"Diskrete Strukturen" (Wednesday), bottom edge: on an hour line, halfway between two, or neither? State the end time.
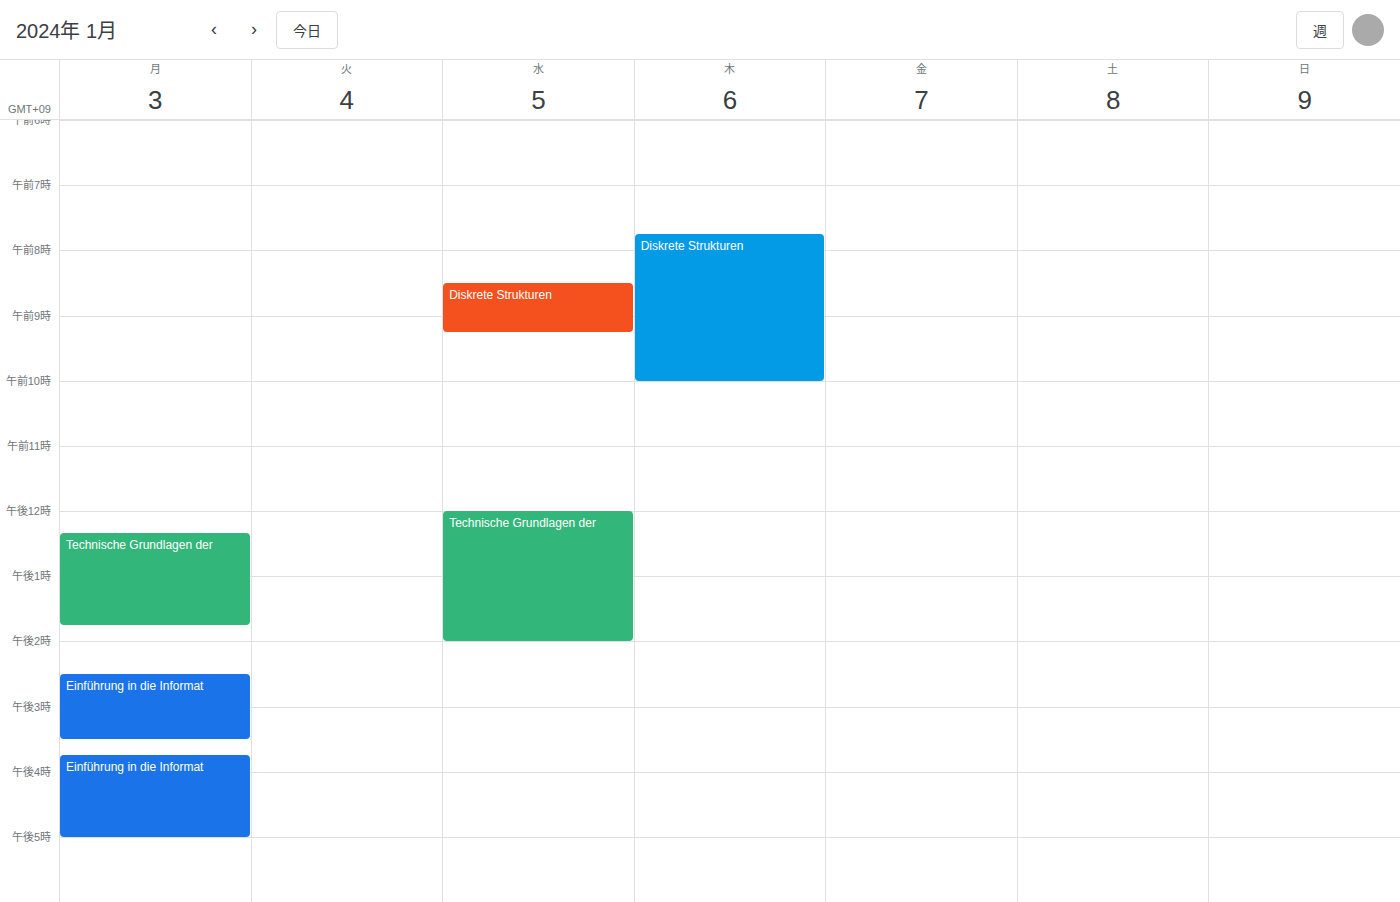
9:15 AM -- neither: a quarter of the way from the 9 AM line to the 10 AM line.